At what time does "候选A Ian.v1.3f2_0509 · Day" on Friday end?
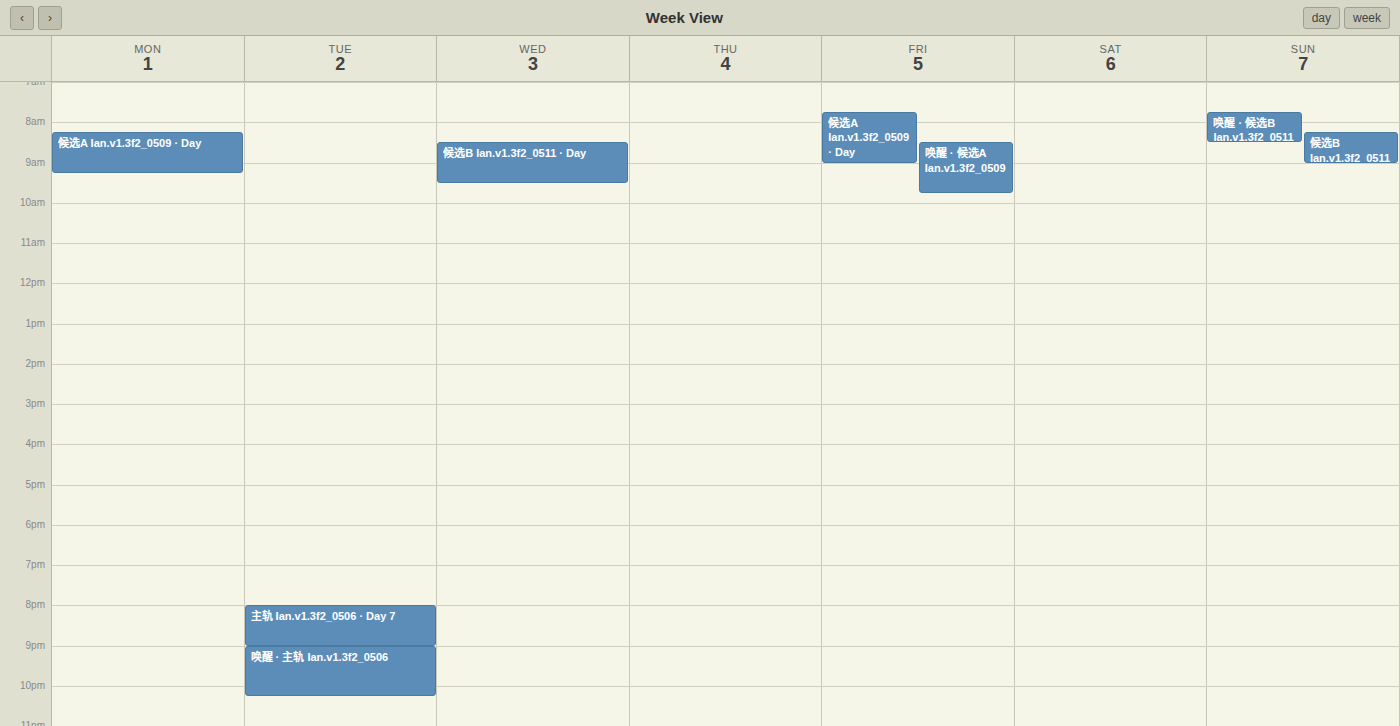
9:00 AM